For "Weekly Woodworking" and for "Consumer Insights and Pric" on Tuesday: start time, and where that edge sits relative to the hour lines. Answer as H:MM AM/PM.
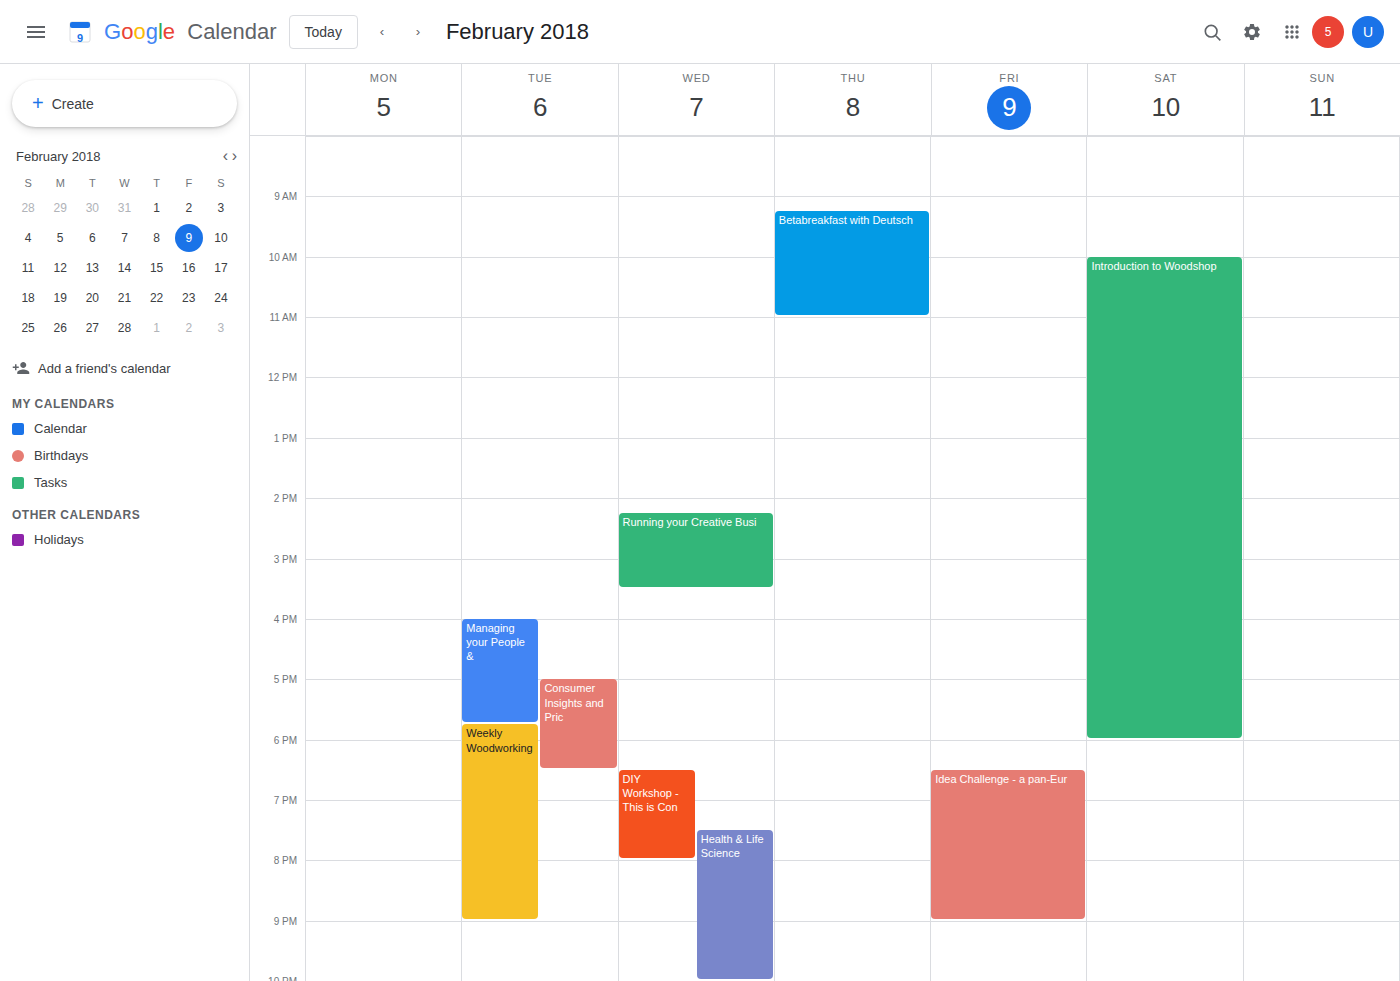
"Weekly Woodworking": 5:45 PM, neither: three quarters of the way from the 5 PM line to the 6 PM line. "Consumer Insights and Pric": 5:00 PM, exactly on the 5 PM line.